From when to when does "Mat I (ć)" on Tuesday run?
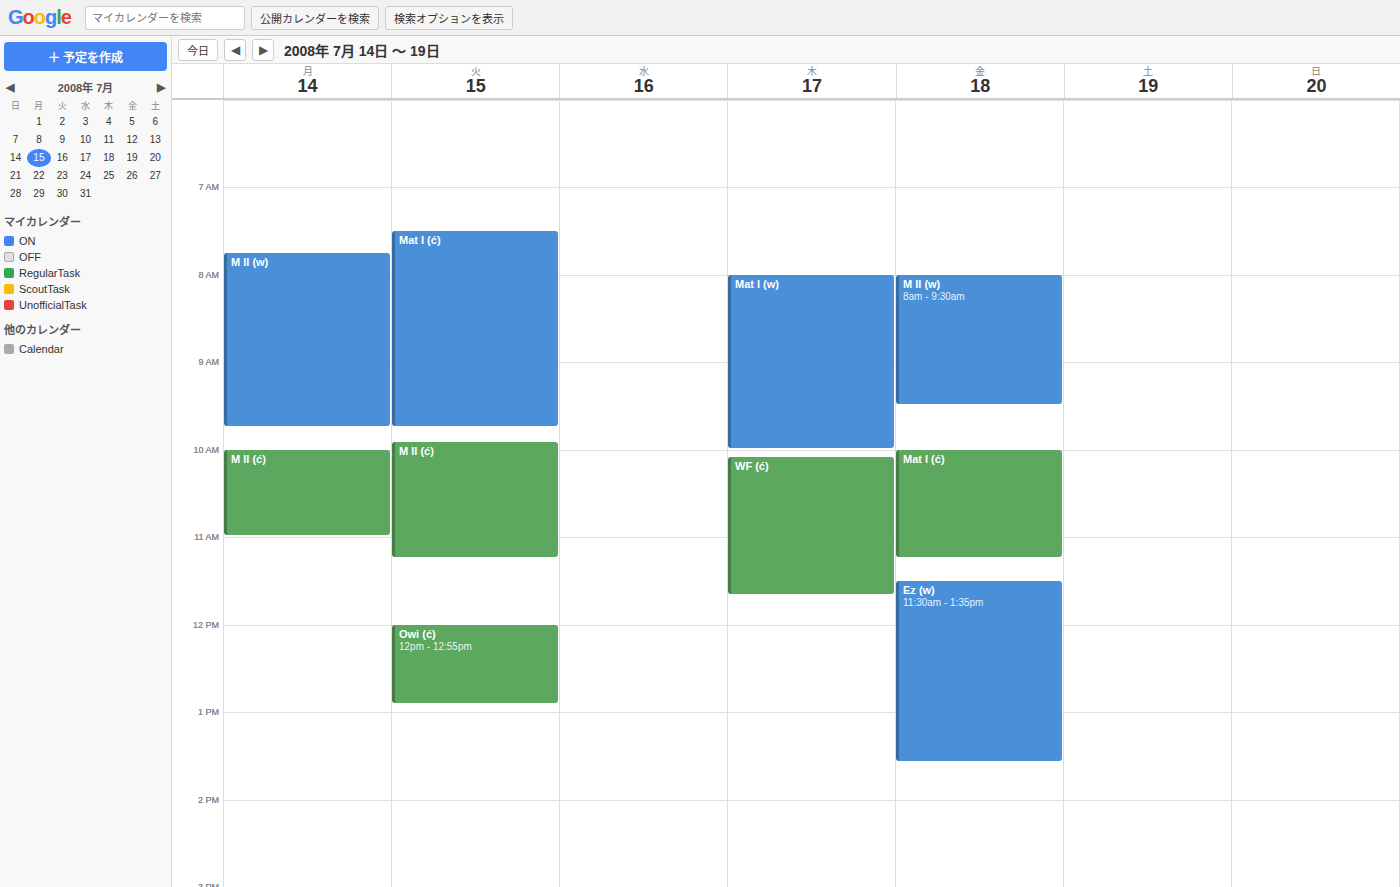
07:30 to 09:45